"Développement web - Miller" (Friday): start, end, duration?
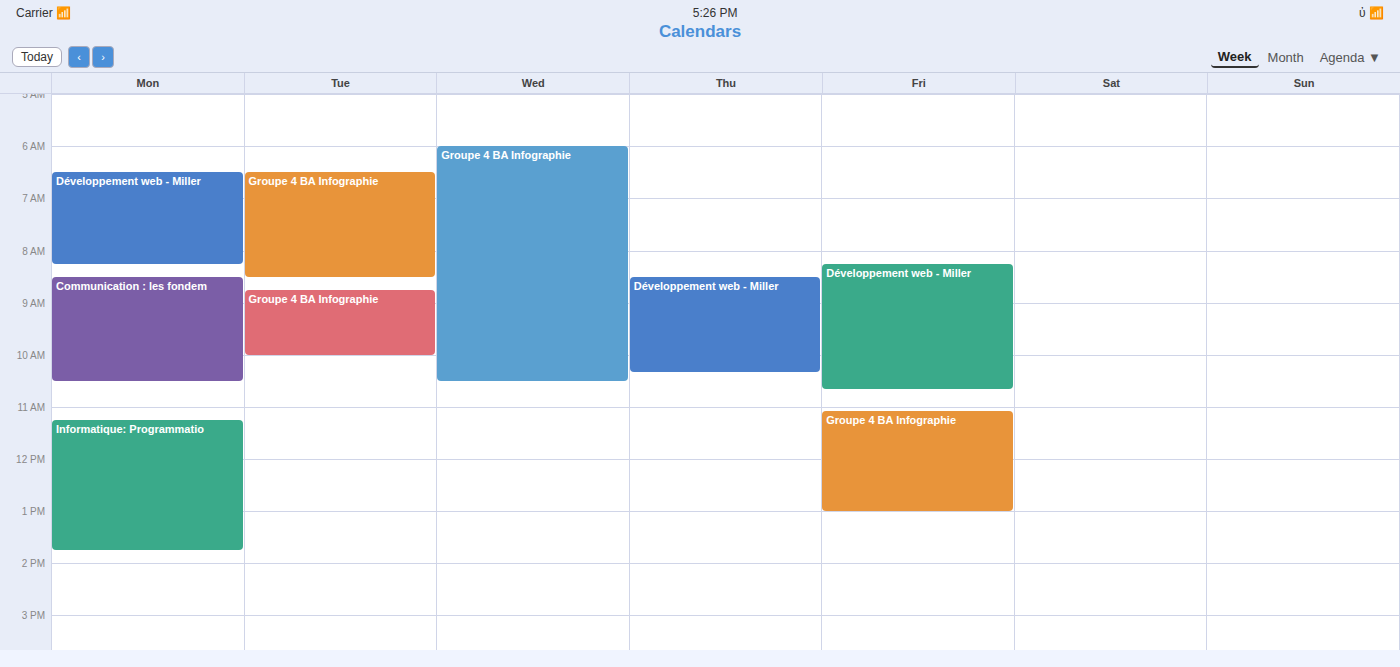
8:15 AM to 10:40 AM, 2 hours 25 minutes